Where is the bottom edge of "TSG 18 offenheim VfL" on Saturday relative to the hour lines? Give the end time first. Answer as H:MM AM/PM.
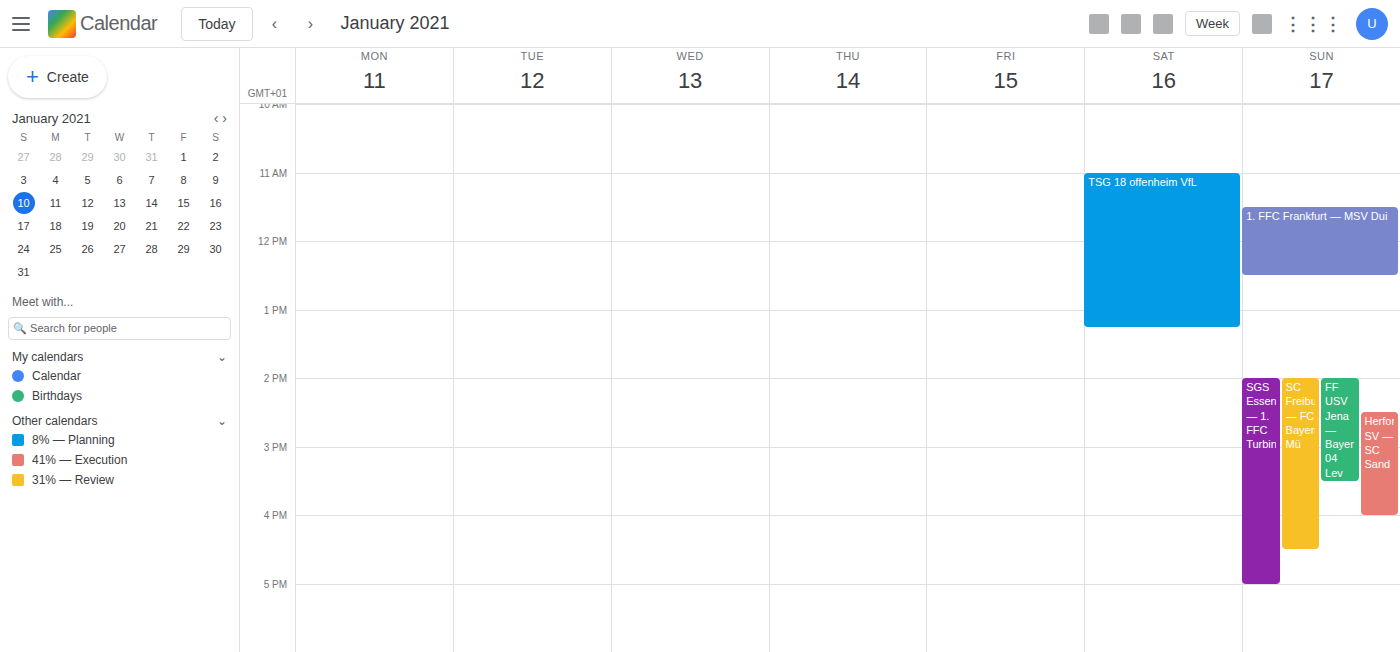
1:15 PM -- neither: a quarter of the way from the 1 PM line to the 2 PM line.